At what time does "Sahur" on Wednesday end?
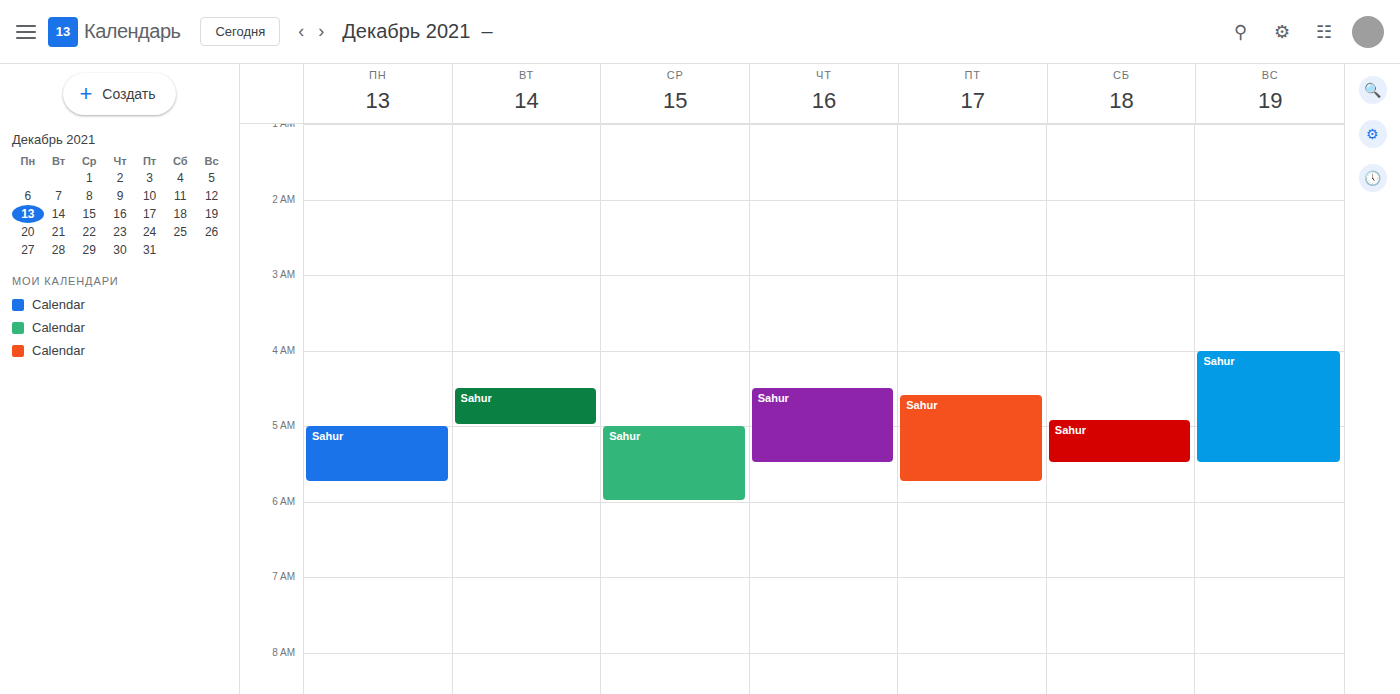
6:00 AM